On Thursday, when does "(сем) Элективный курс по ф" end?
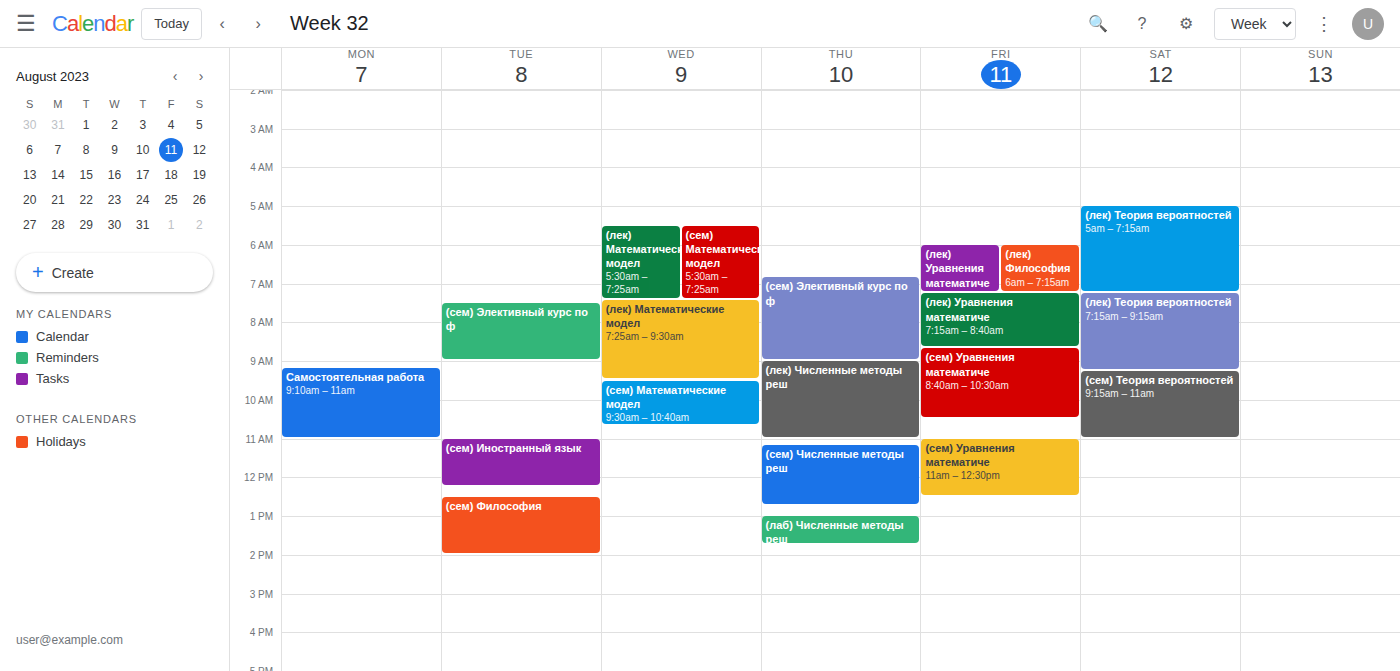
09:00